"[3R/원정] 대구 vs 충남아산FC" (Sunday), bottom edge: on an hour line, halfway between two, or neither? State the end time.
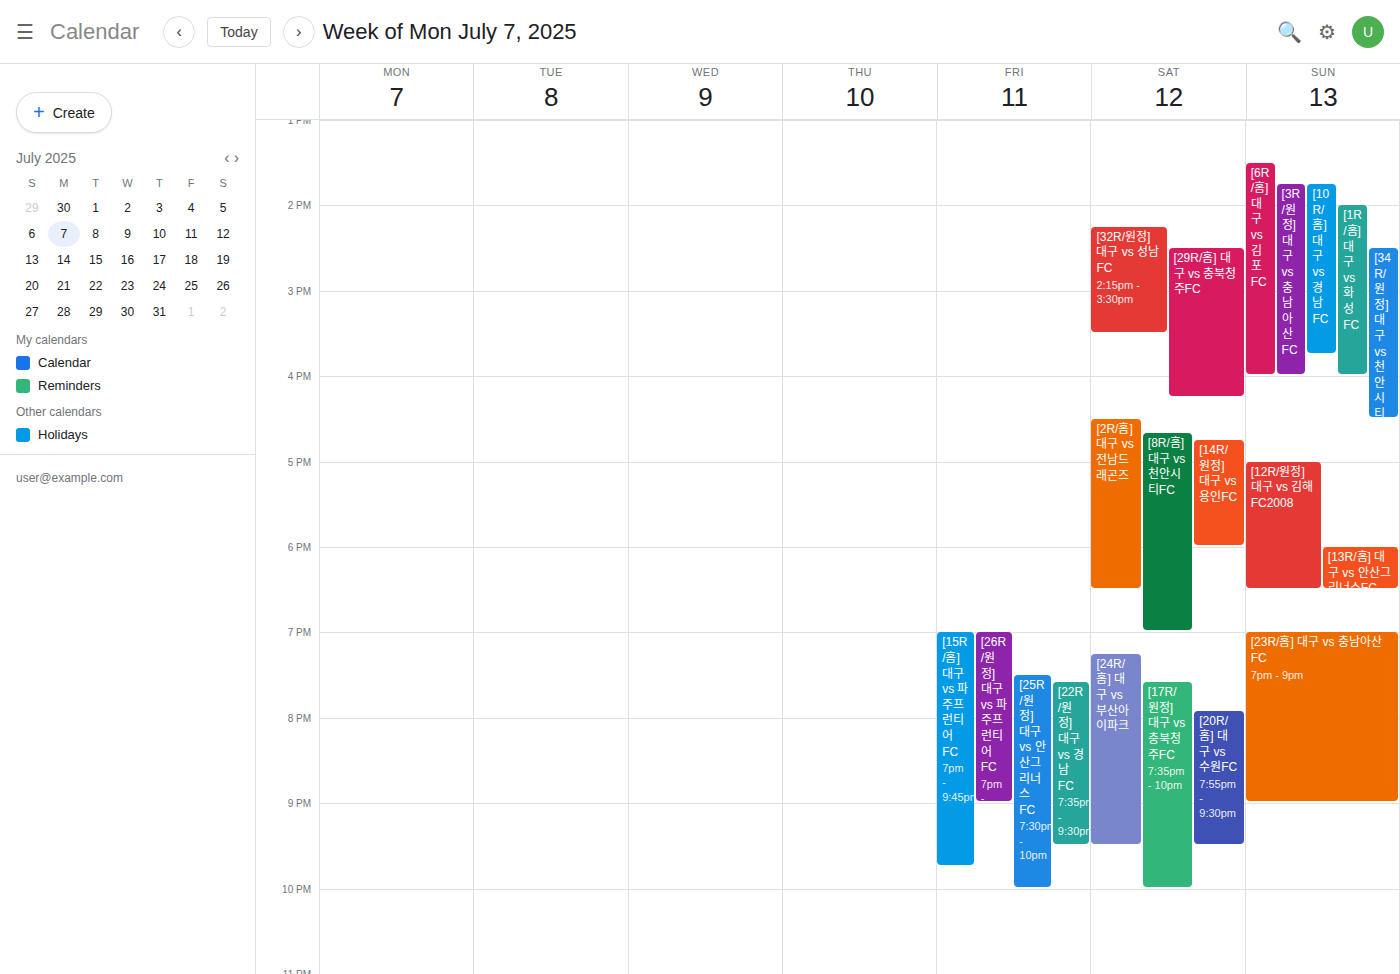
16:00 -- exactly on the 16:00 line.